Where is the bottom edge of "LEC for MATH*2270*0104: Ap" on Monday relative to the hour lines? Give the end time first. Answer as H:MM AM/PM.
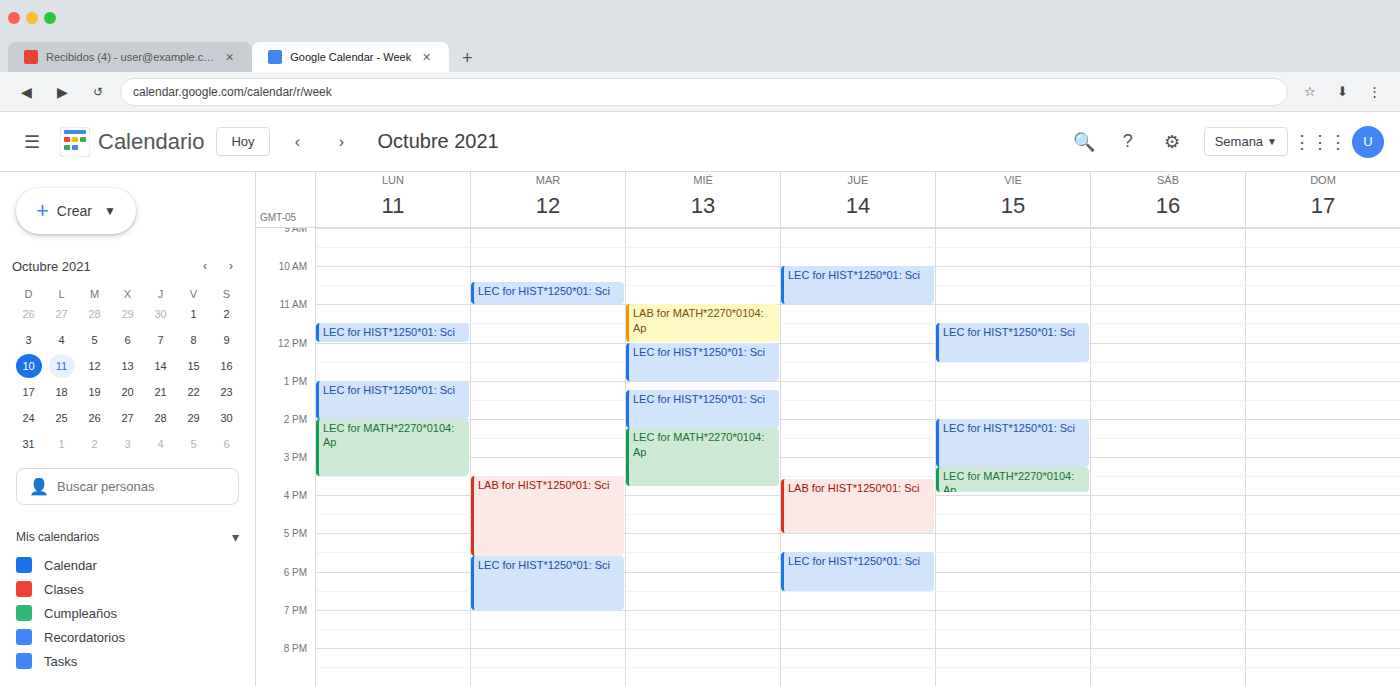
3:30 PM -- halfway between the 3 PM and 4 PM lines.